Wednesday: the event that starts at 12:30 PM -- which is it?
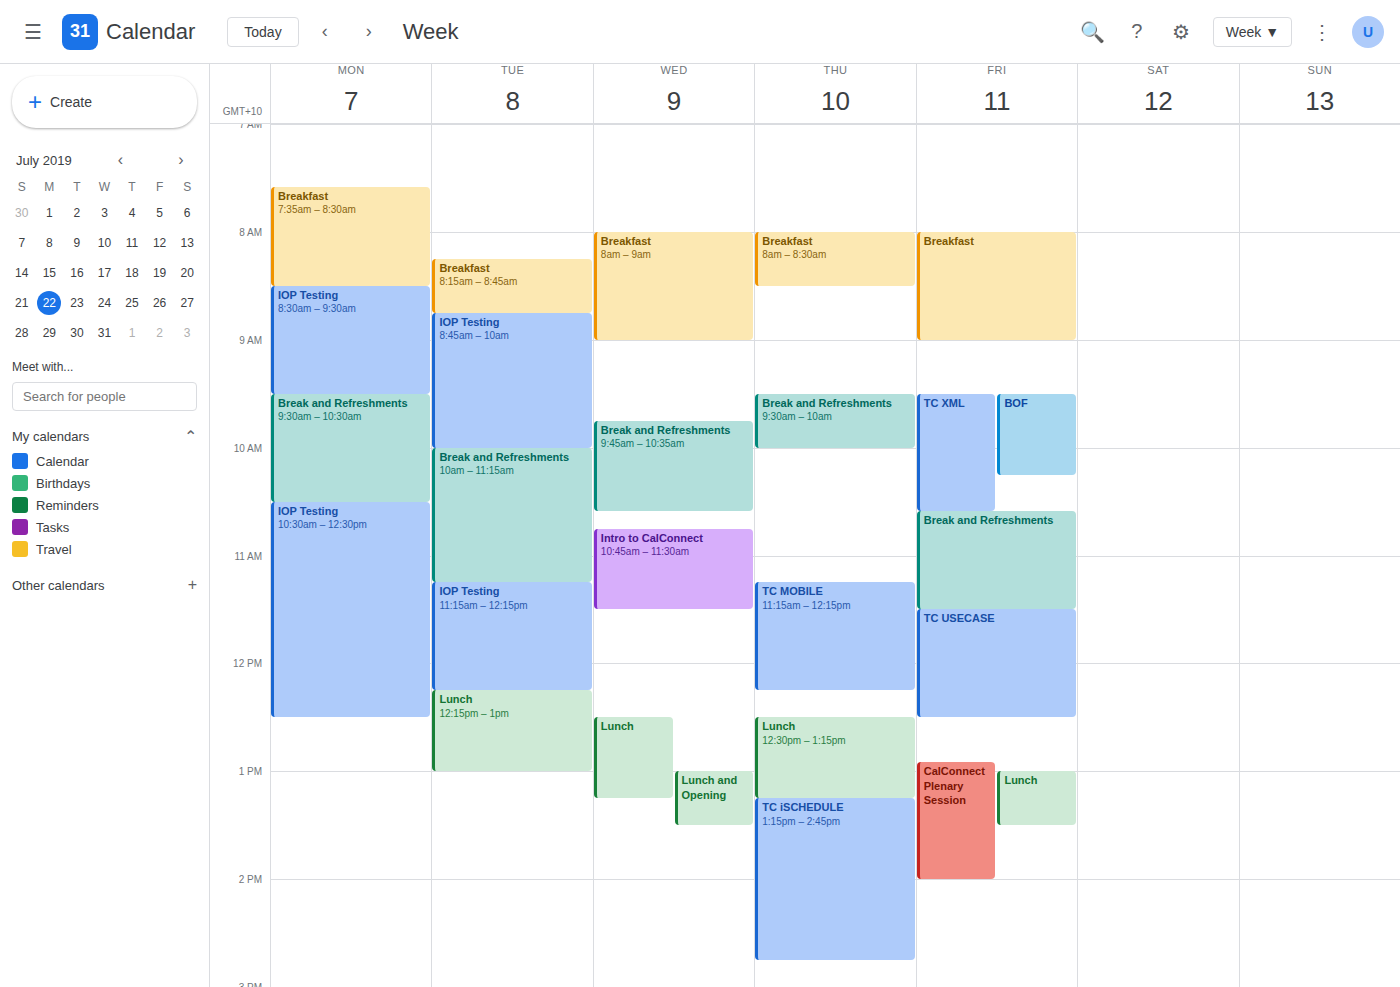
"Lunch"